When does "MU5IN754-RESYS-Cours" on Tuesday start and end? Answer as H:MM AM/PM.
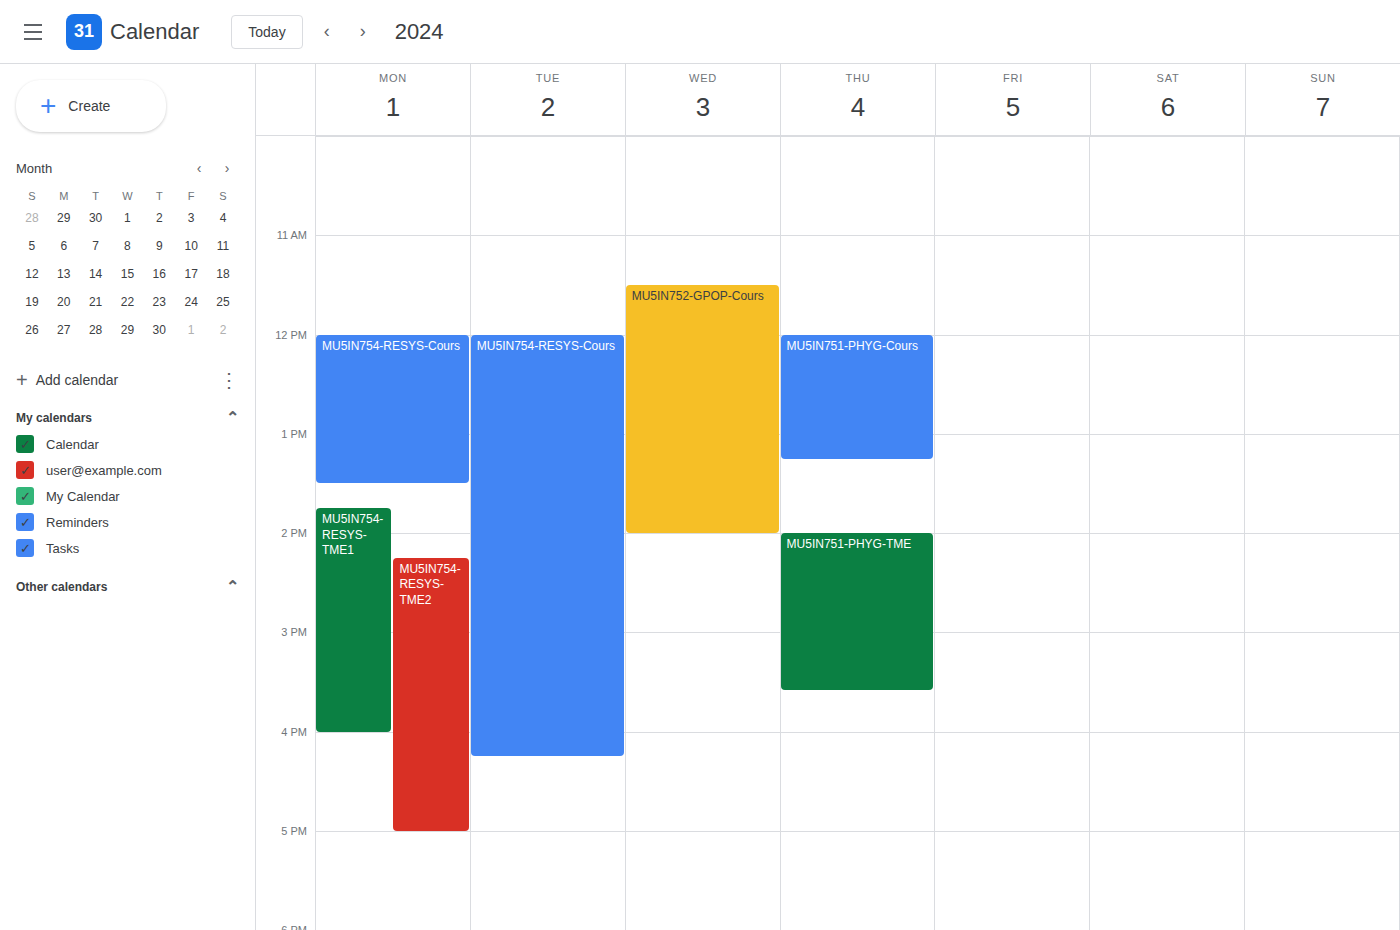
12:00 PM to 4:15 PM